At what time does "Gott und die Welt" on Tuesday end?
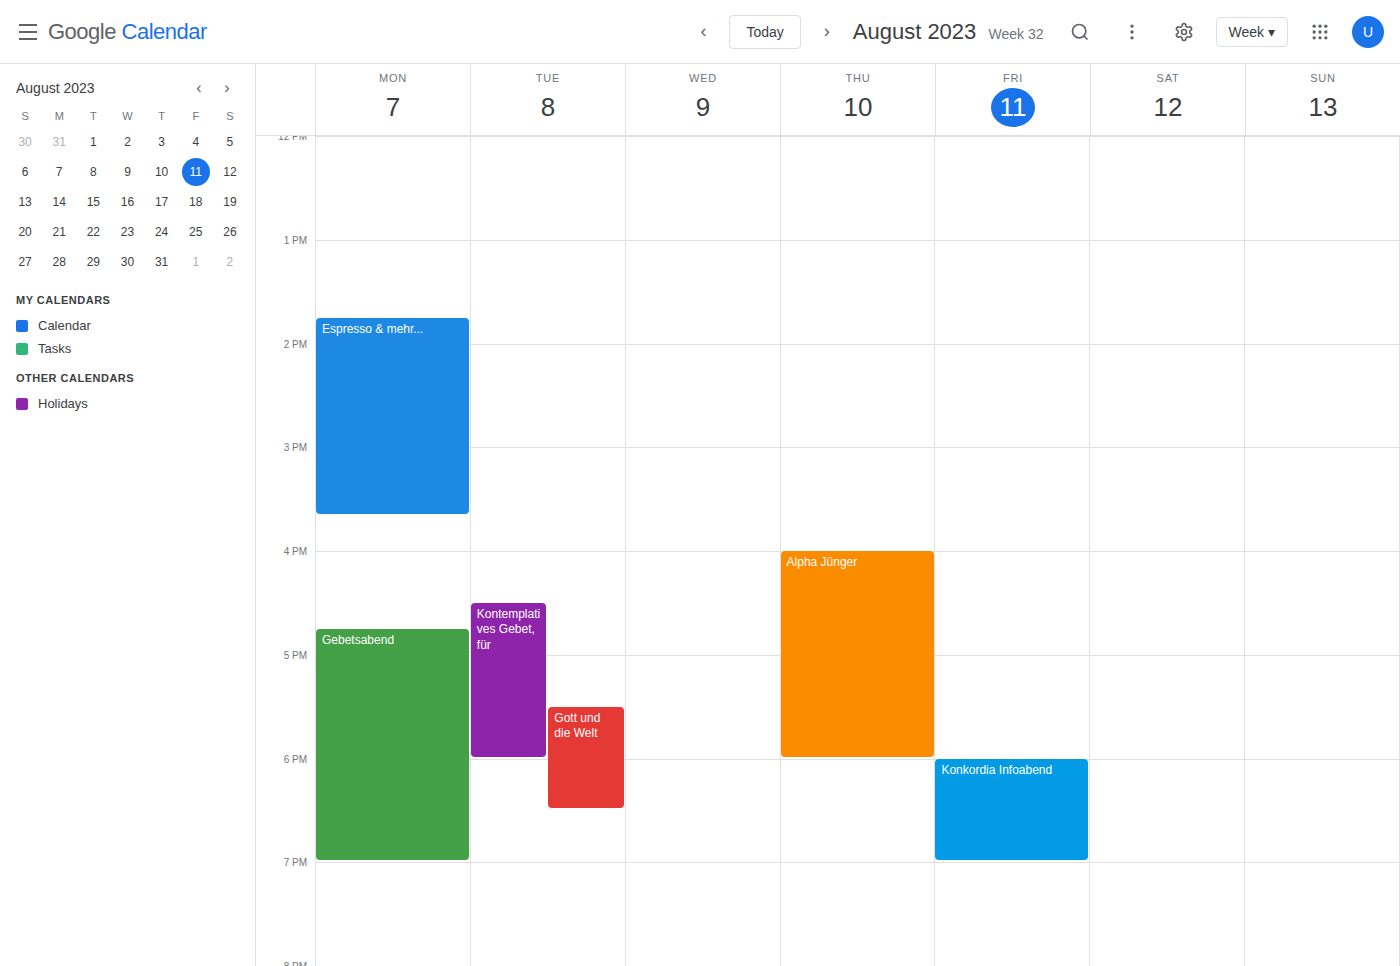
6:30 PM